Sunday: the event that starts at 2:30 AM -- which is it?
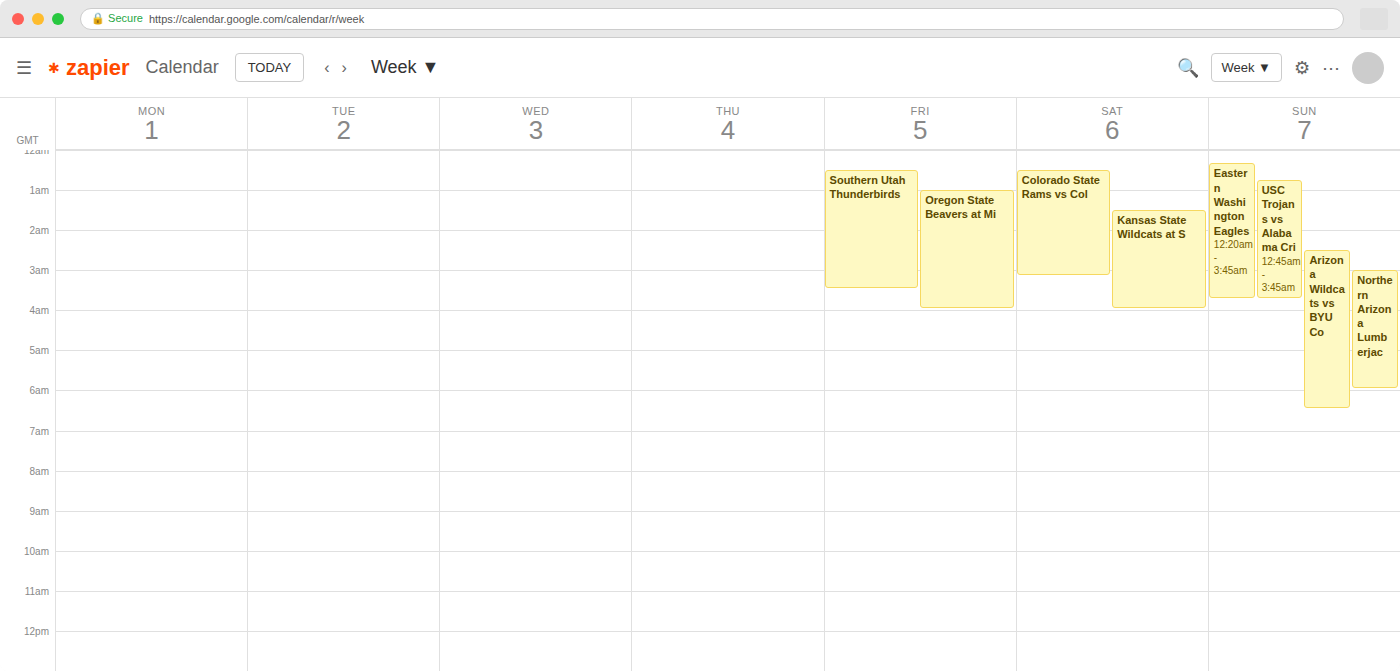
"Arizona Wildcats vs BYU Co"